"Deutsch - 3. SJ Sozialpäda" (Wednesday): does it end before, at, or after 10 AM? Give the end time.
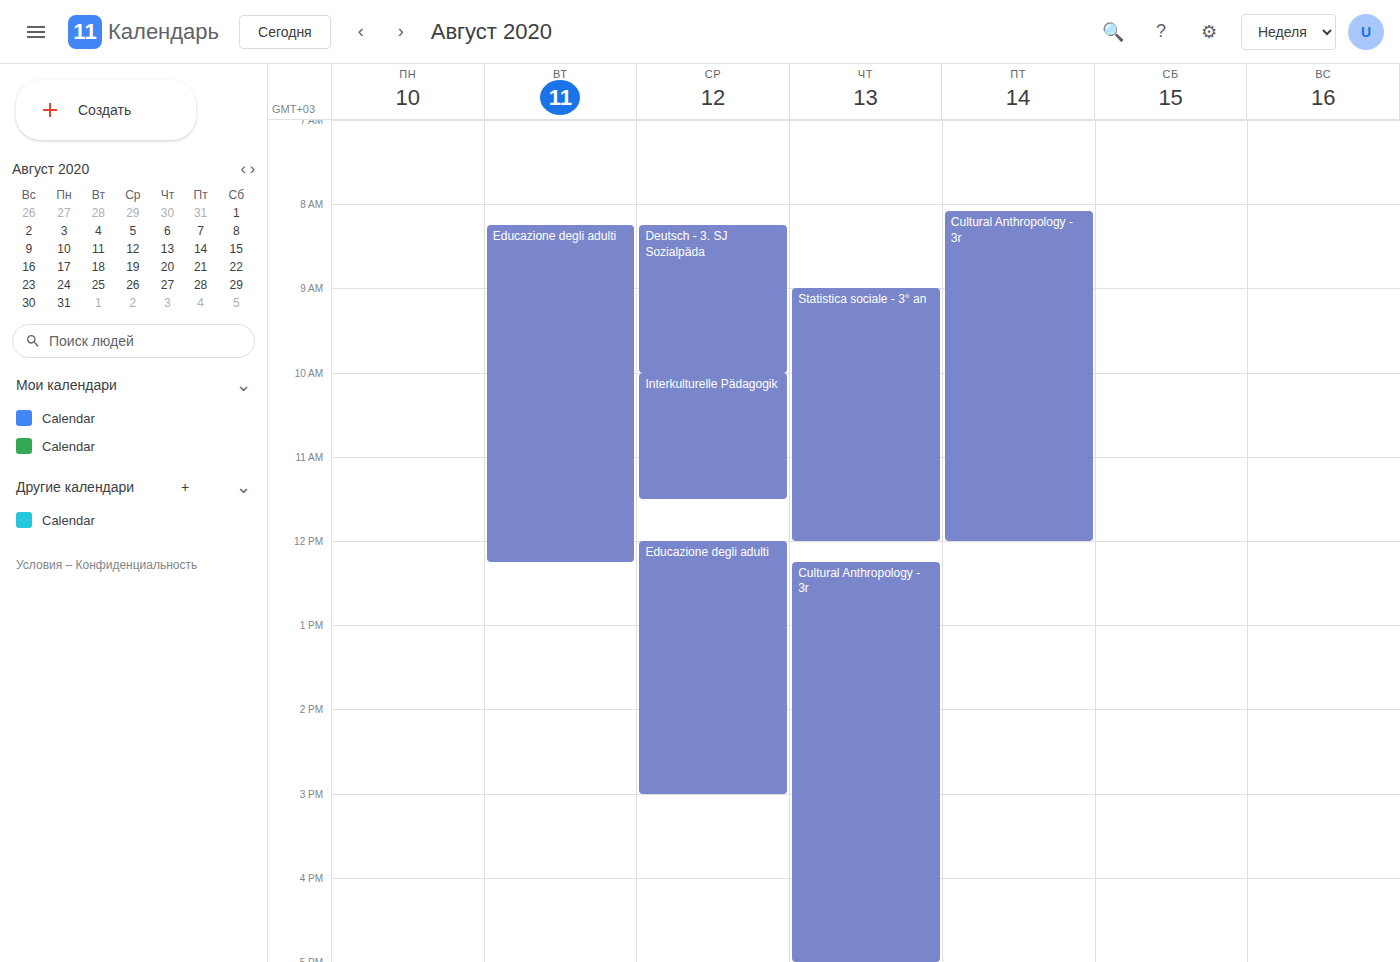
10:00 AM -- exactly at 10 AM, on the 10 AM line.